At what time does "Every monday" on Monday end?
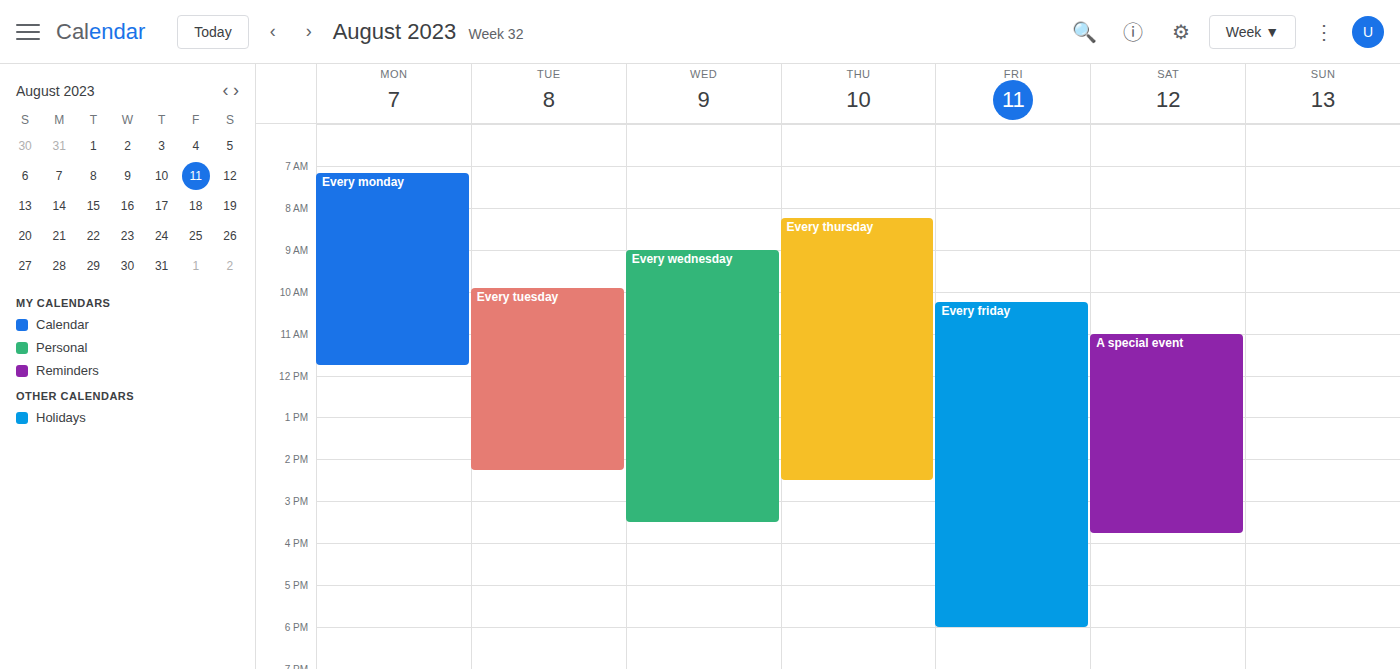
11:45 AM